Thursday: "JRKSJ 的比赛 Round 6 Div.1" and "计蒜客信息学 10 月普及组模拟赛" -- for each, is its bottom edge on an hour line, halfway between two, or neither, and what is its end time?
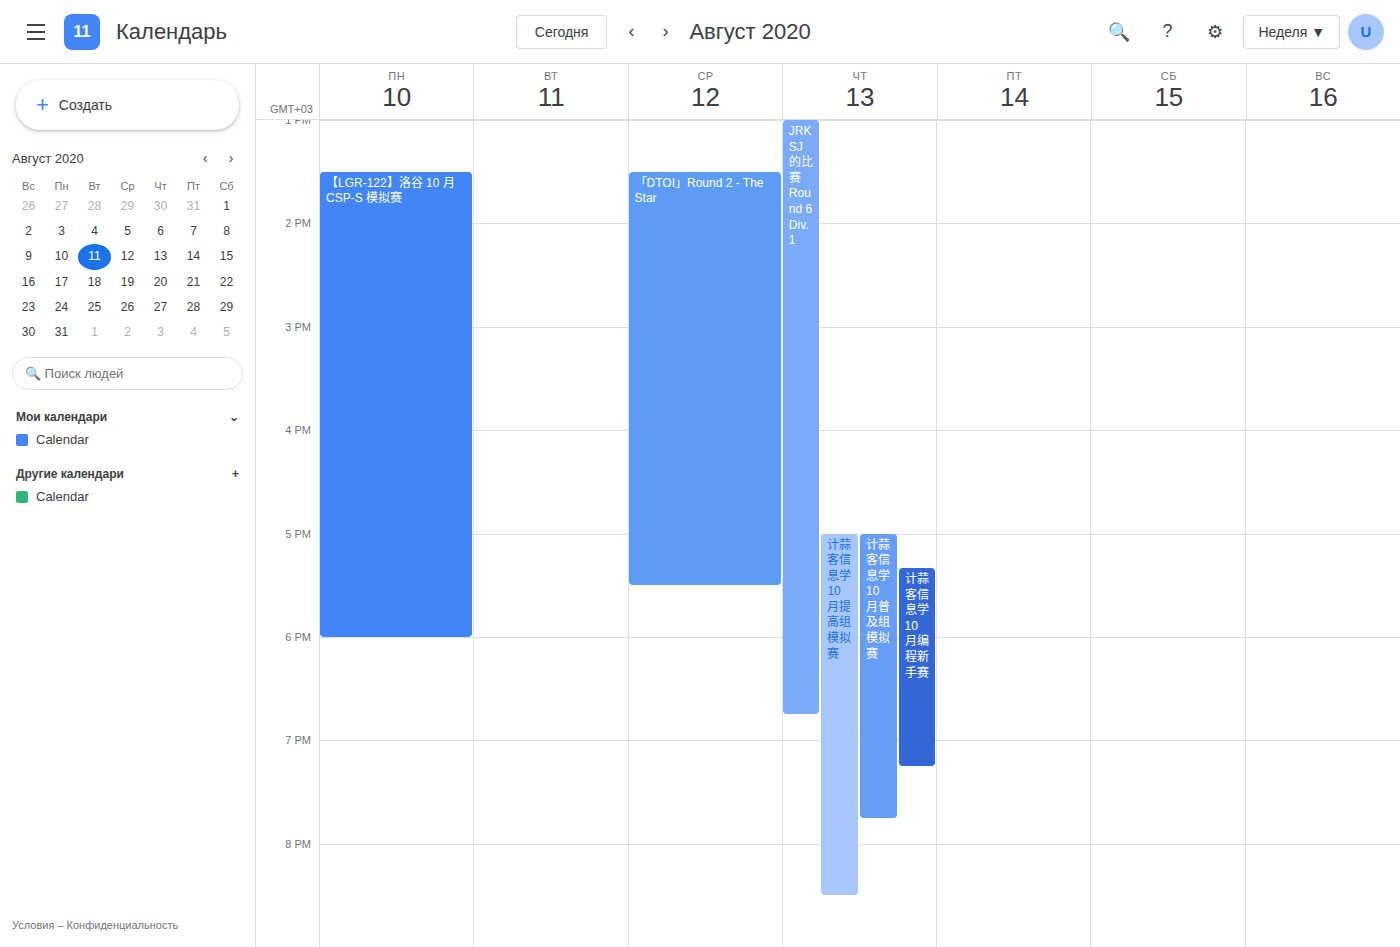
"JRKSJ 的比赛 Round 6 Div.1": 6:45 PM, neither: three quarters of the way from the 6 PM line to the 7 PM line. "计蒜客信息学 10 月普及组模拟赛": 7:45 PM, neither: three quarters of the way from the 7 PM line to the 8 PM line.